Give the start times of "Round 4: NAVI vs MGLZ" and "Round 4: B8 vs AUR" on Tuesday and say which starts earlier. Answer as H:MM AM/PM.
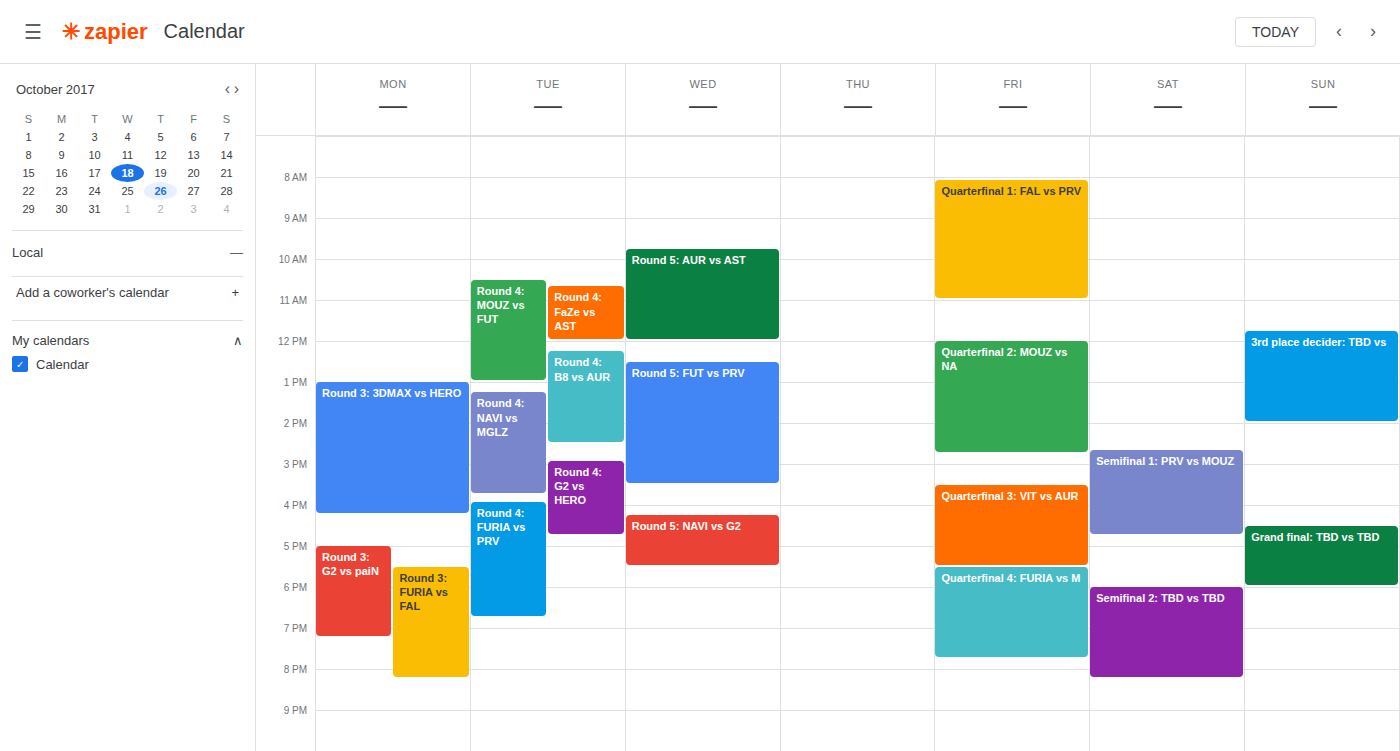
"Round 4: B8 vs AUR" 12:15 PM; "Round 4: NAVI vs MGLZ" 1:15 PM.